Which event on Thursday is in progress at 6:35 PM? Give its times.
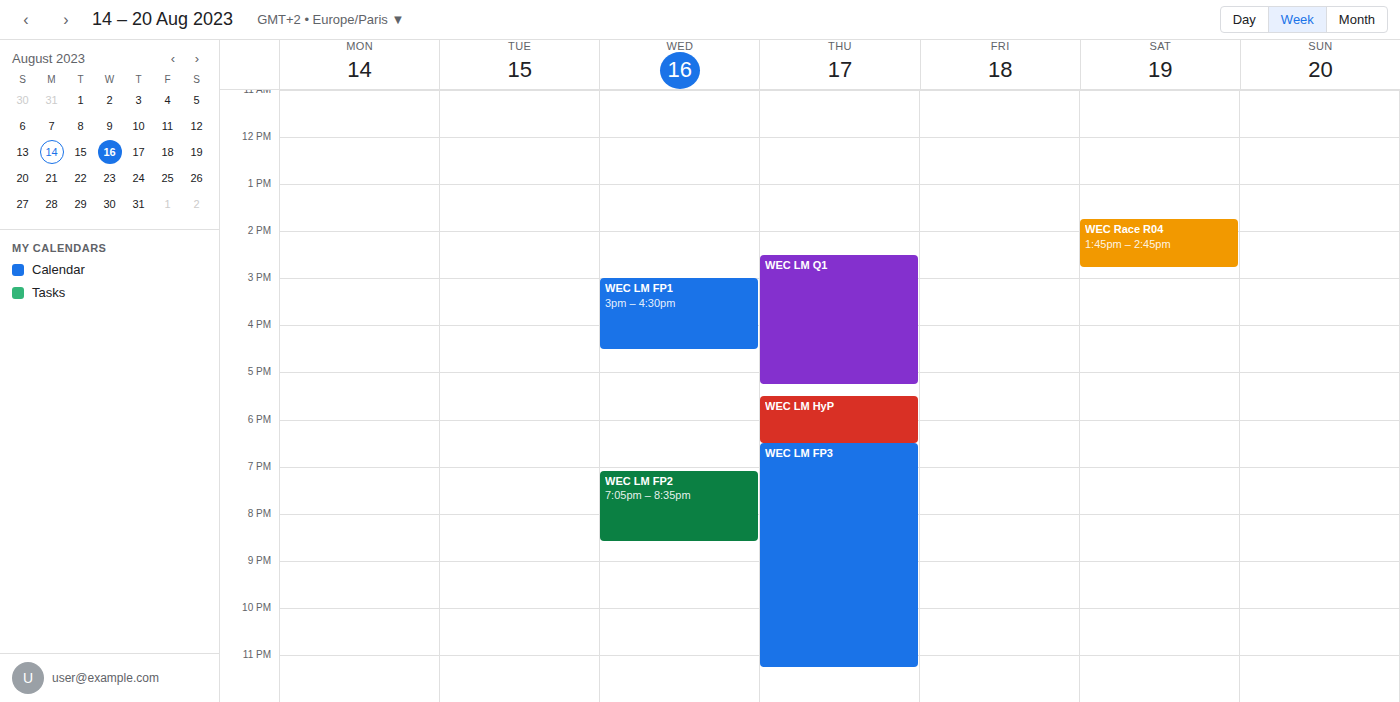
"WEC LM FP3", 6:30 PM to 11:15 PM